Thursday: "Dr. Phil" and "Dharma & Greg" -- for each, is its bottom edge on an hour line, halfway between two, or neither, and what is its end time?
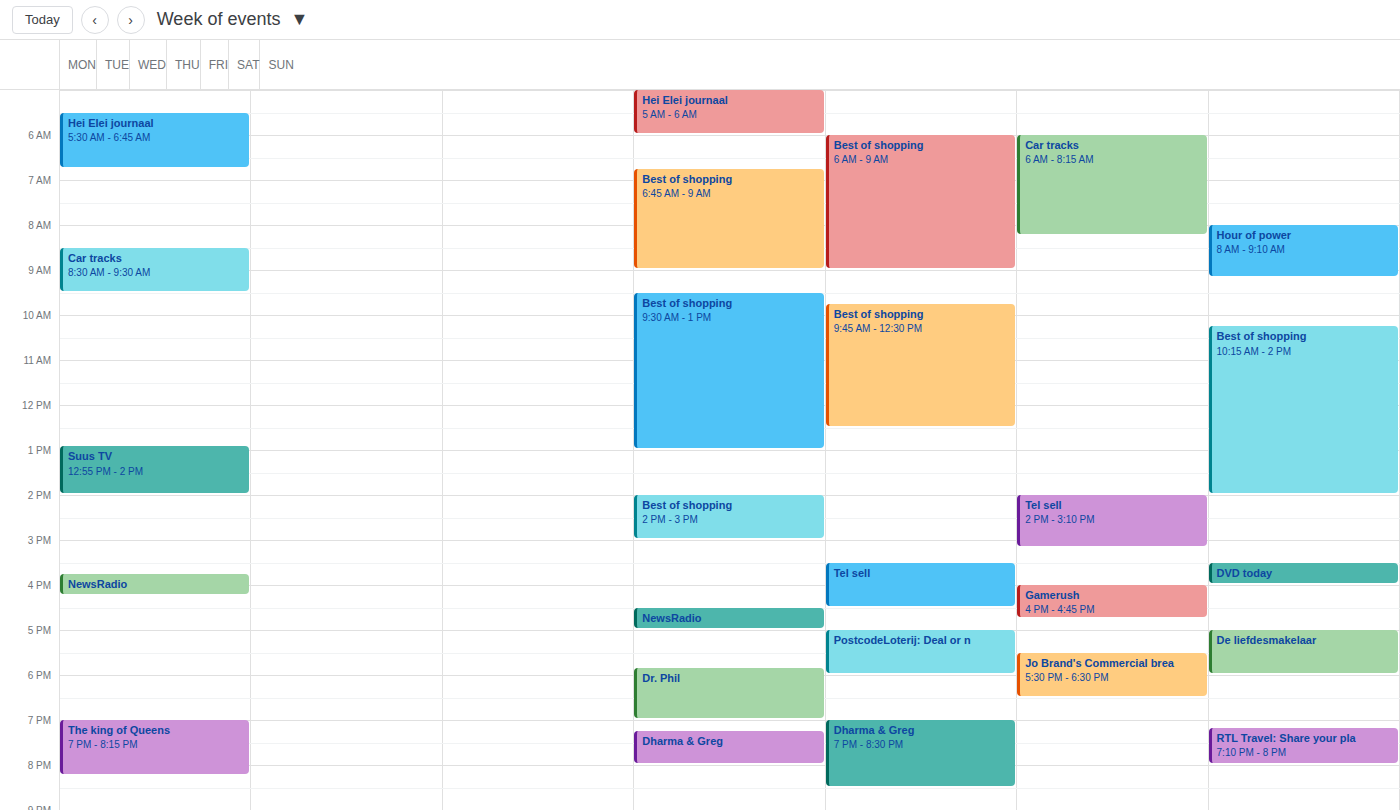
"Dr. Phil": 7:00 PM, exactly on the 7 PM line. "Dharma & Greg": 8:00 PM, exactly on the 8 PM line.